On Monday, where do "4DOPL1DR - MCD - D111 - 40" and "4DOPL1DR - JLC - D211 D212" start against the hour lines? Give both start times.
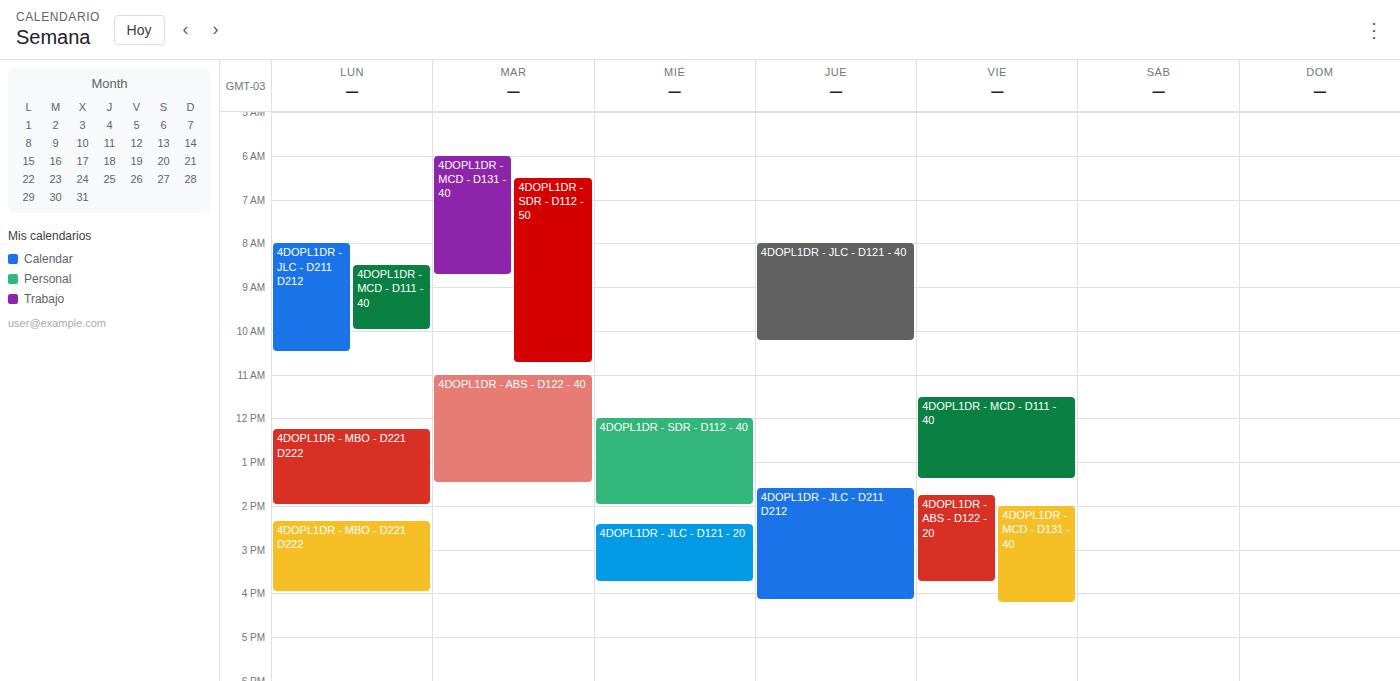
"4DOPL1DR - MCD - D111 - 40": 08:30, halfway between the 08:00 and 09:00 lines. "4DOPL1DR - JLC - D211 D212": 08:00, exactly on the 08:00 line.